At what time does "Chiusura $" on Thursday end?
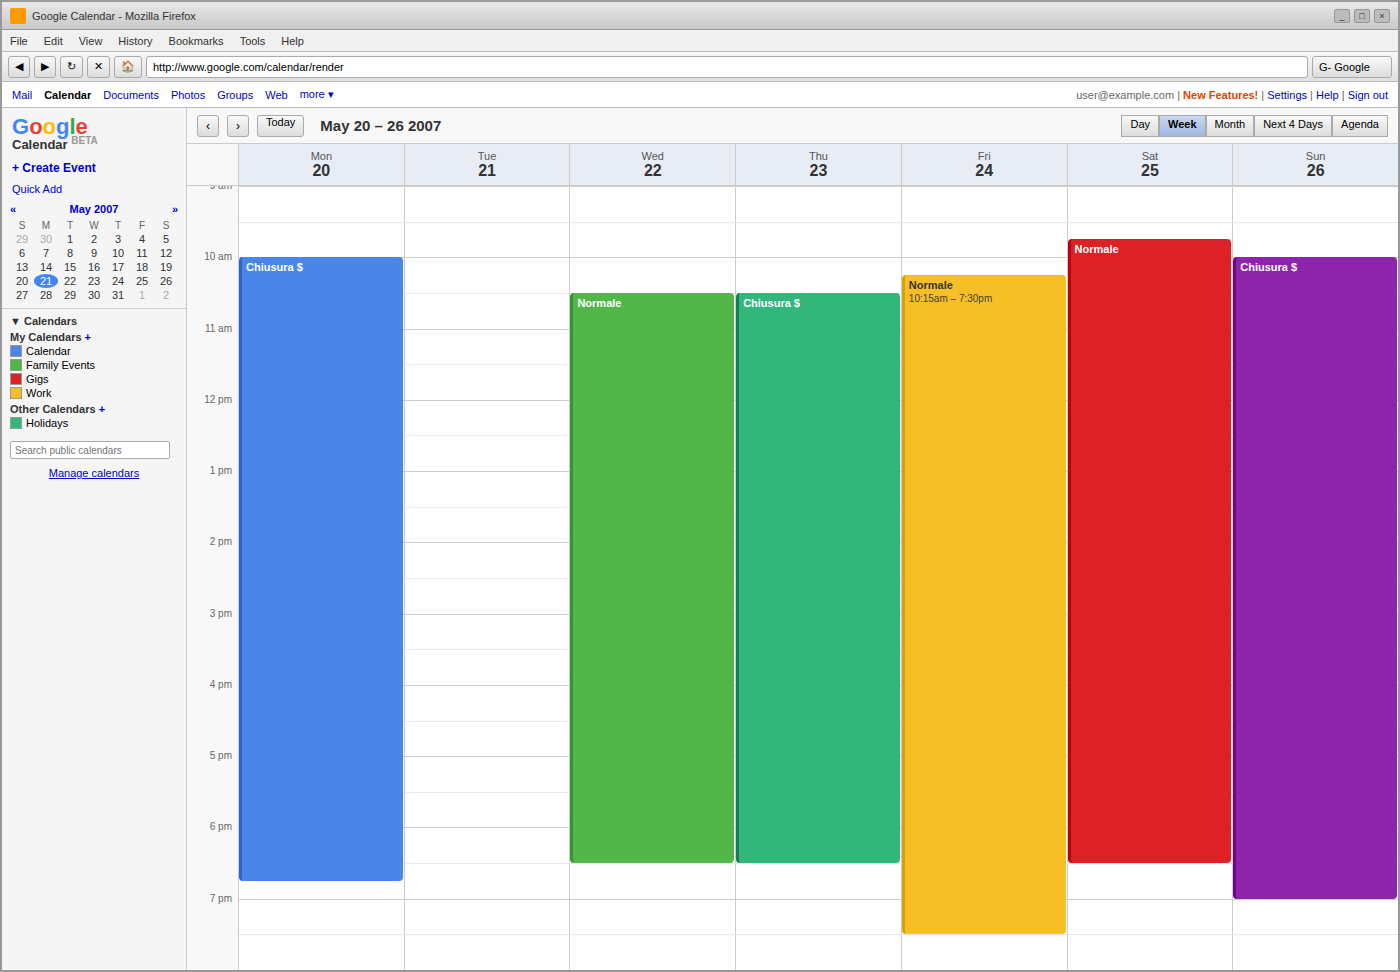
6:30 PM